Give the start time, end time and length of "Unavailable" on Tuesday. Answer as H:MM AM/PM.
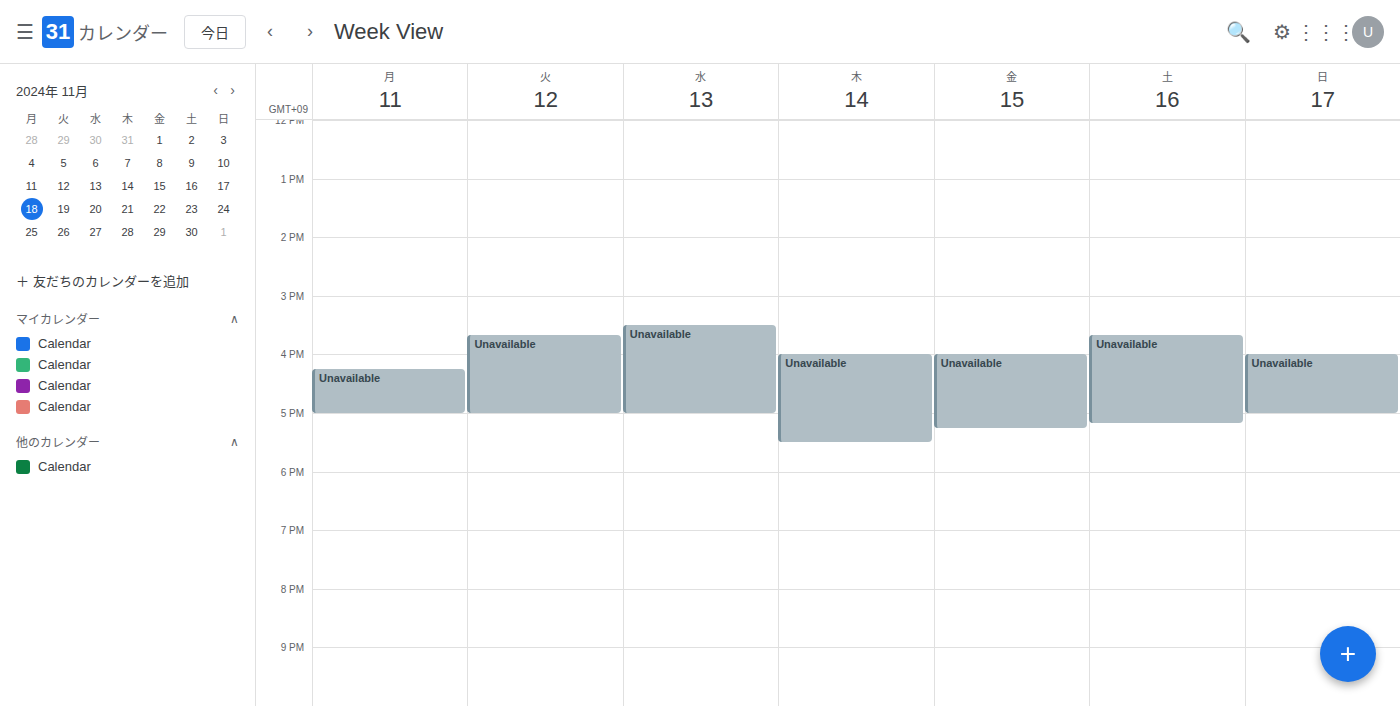
3:40 PM to 5:00 PM, 1 hour 20 minutes